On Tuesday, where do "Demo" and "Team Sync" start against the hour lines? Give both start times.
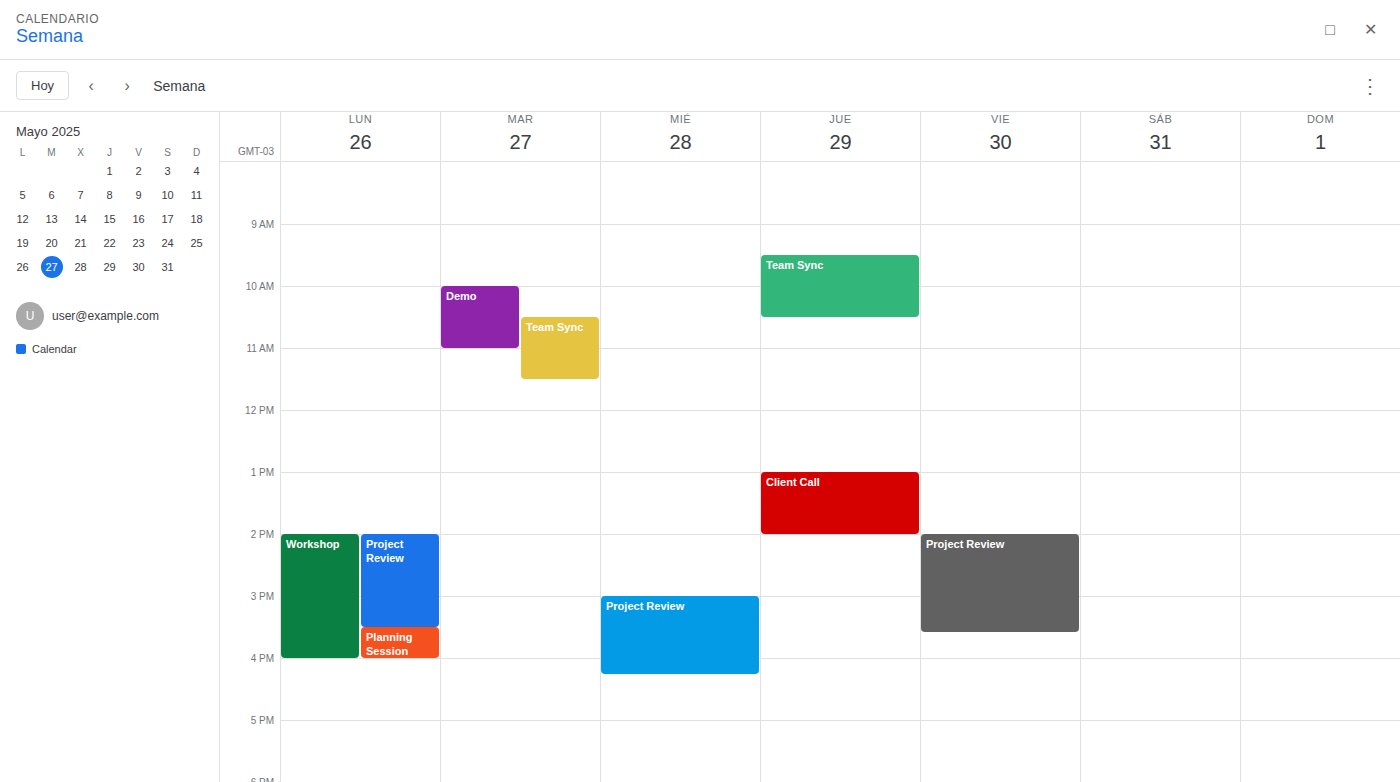
"Demo": 10:00 AM, exactly on the 10 AM line. "Team Sync": 10:30 AM, halfway between the 10 AM and 11 AM lines.